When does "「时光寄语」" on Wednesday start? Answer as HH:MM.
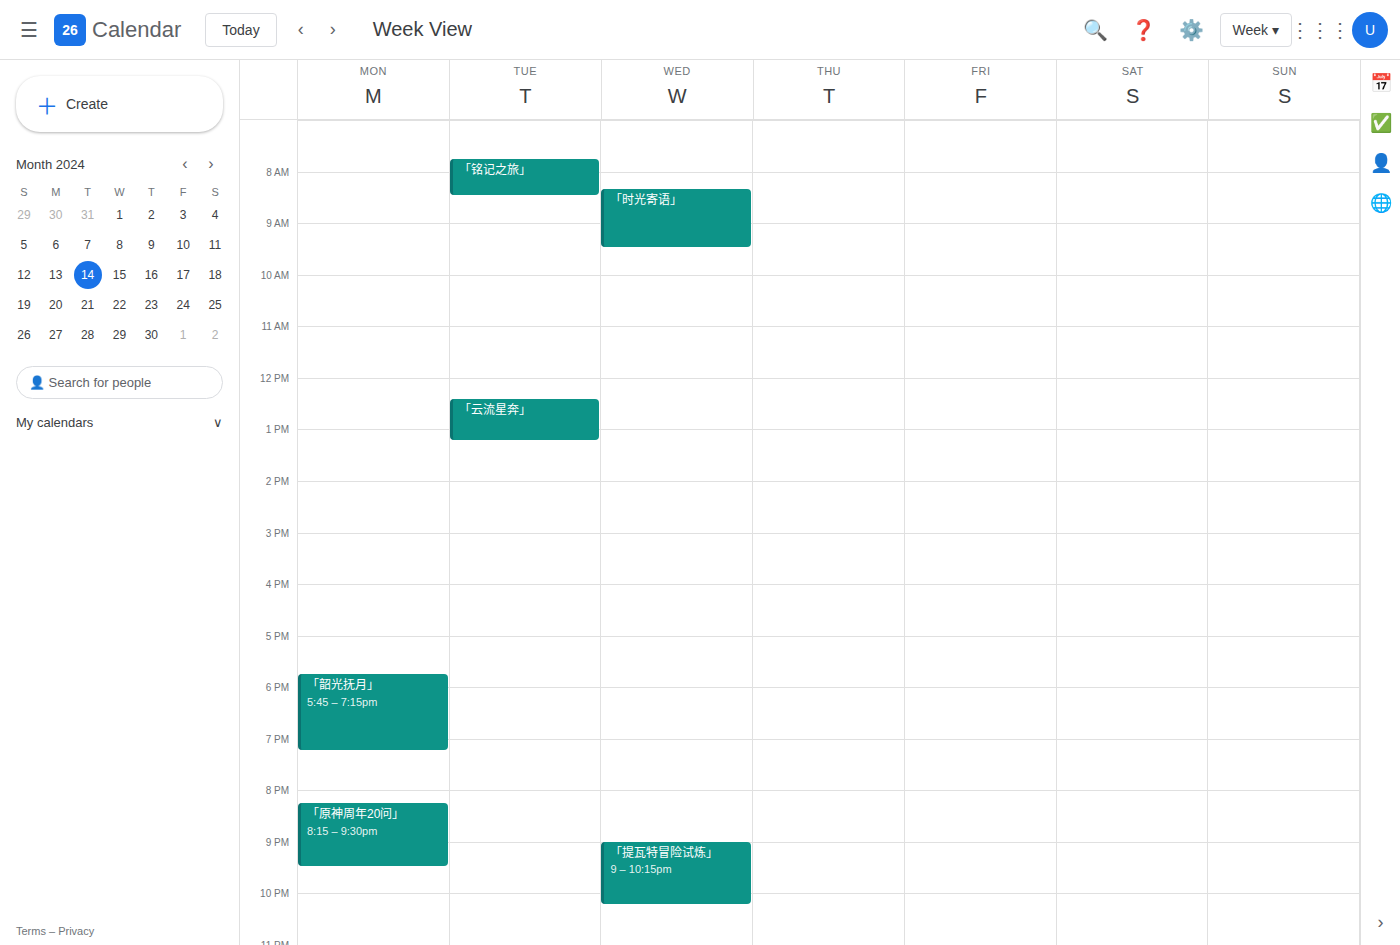
08:20